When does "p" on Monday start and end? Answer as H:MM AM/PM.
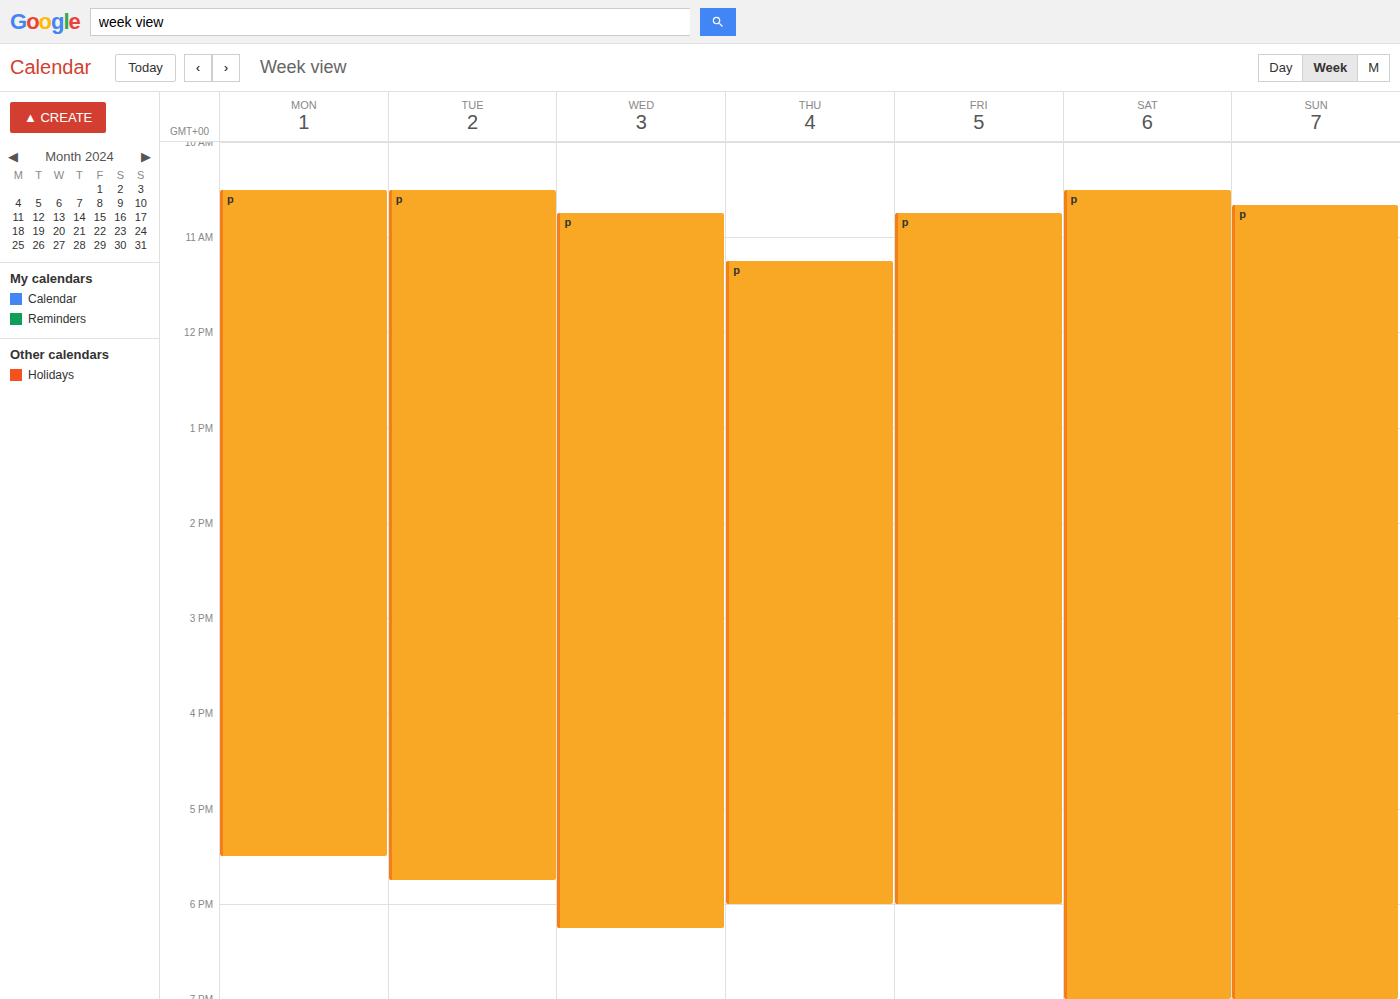
10:30 AM to 5:30 PM